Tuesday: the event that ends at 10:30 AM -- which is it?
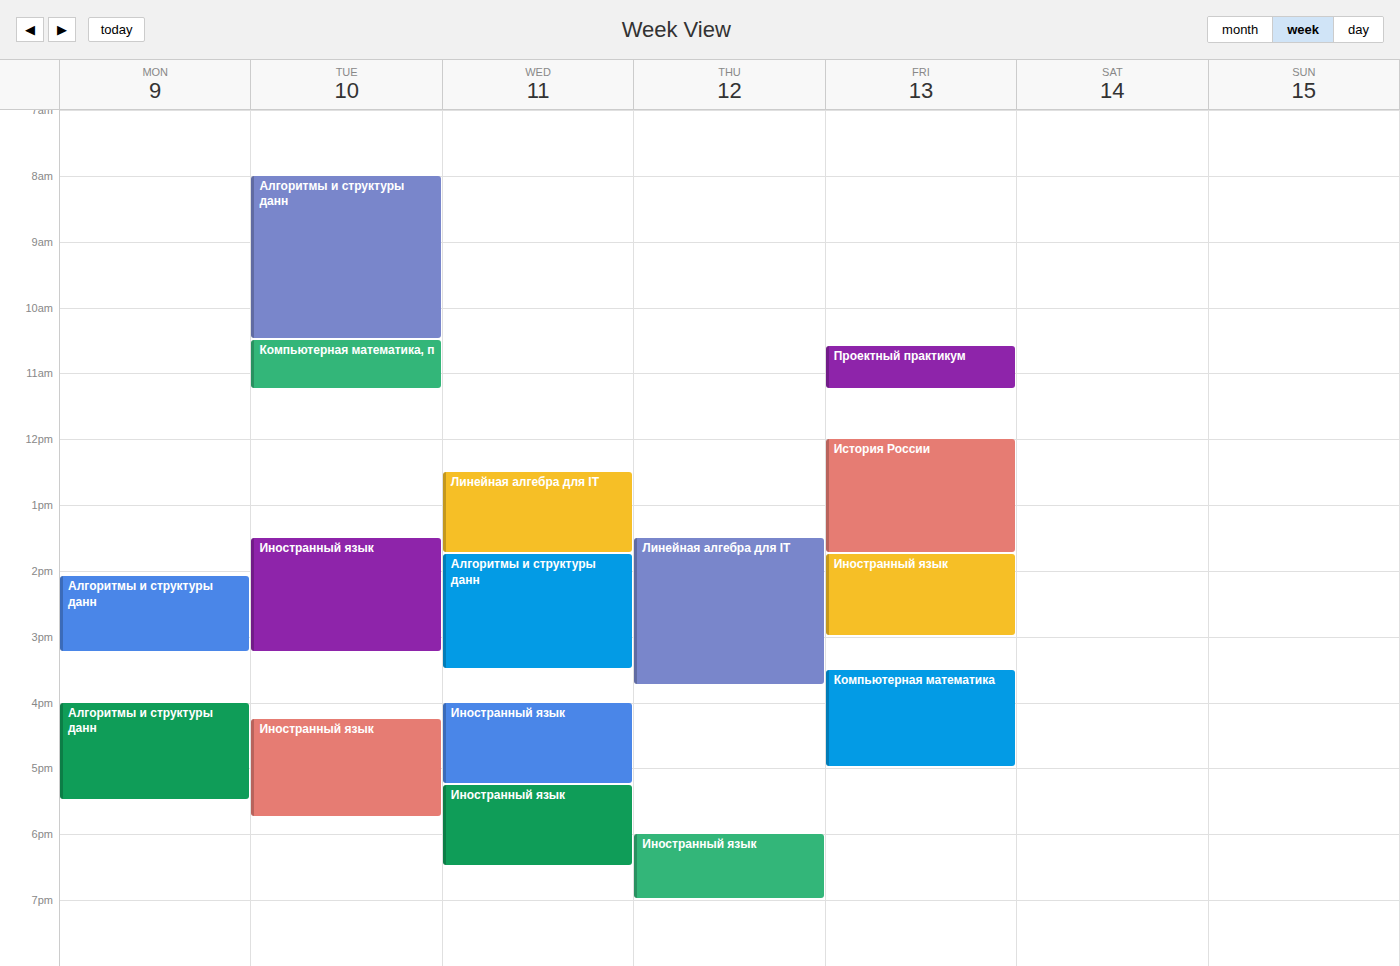
"Алгоритмы и структуры данн"